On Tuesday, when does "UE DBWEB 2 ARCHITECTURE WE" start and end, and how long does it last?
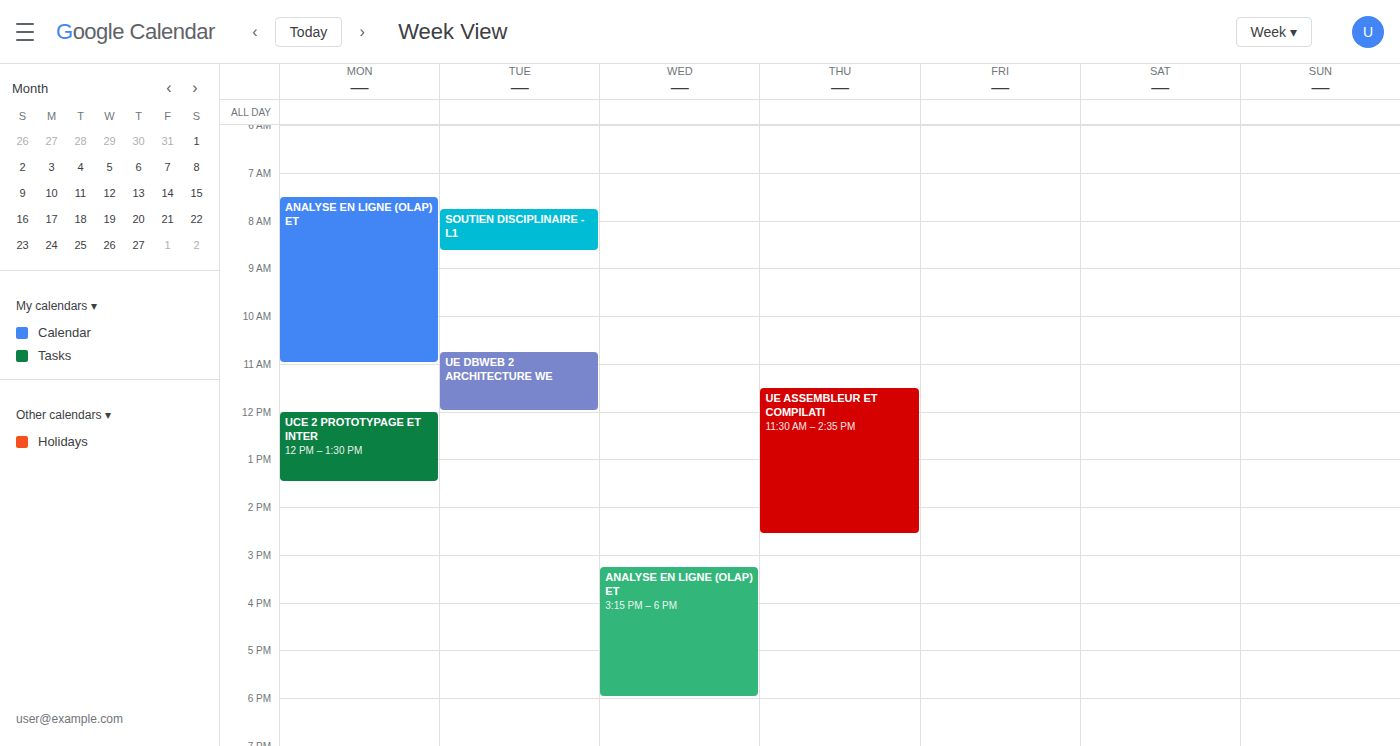
10:45 AM to 12:00 PM, 1 hour 15 minutes